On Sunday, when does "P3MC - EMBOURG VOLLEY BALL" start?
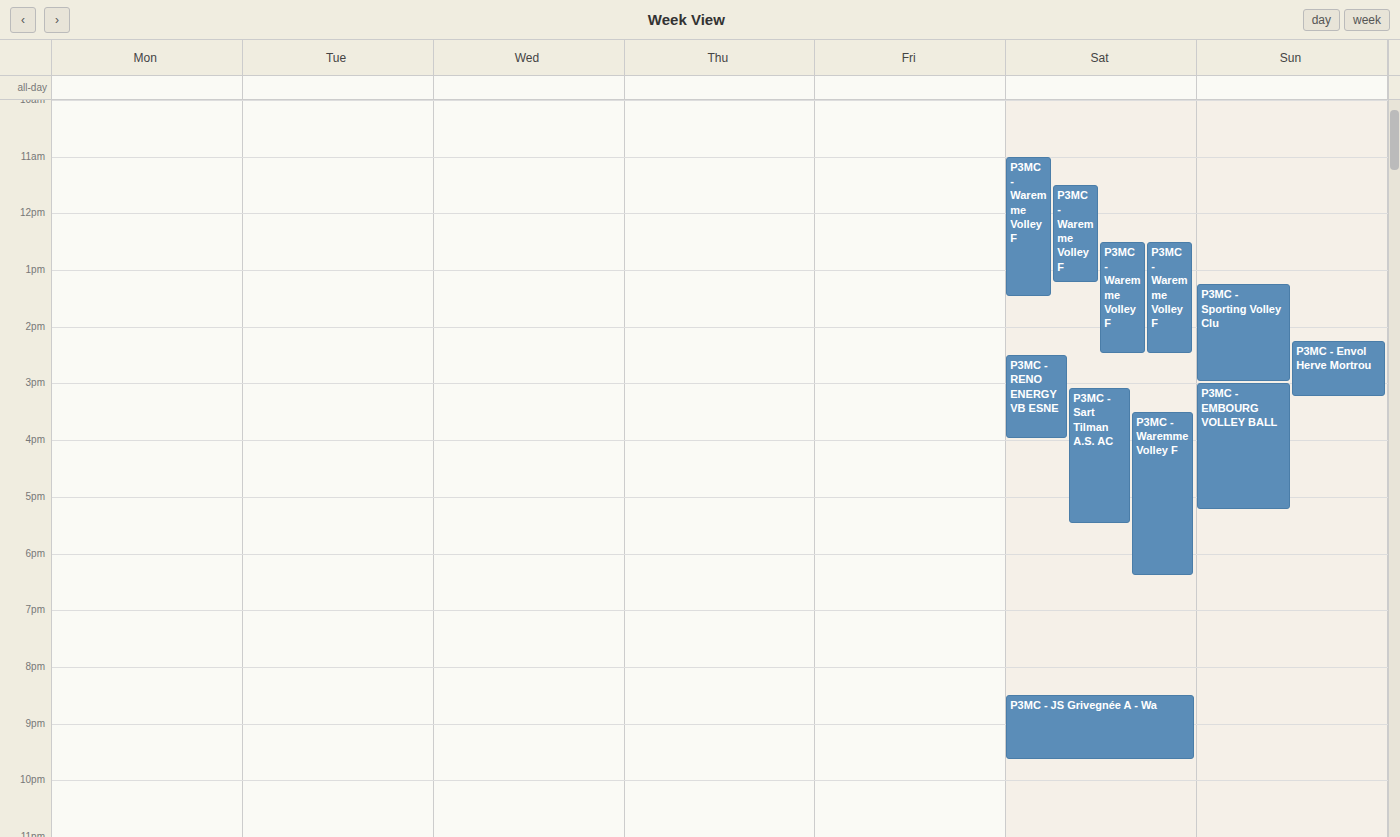
3:00 PM